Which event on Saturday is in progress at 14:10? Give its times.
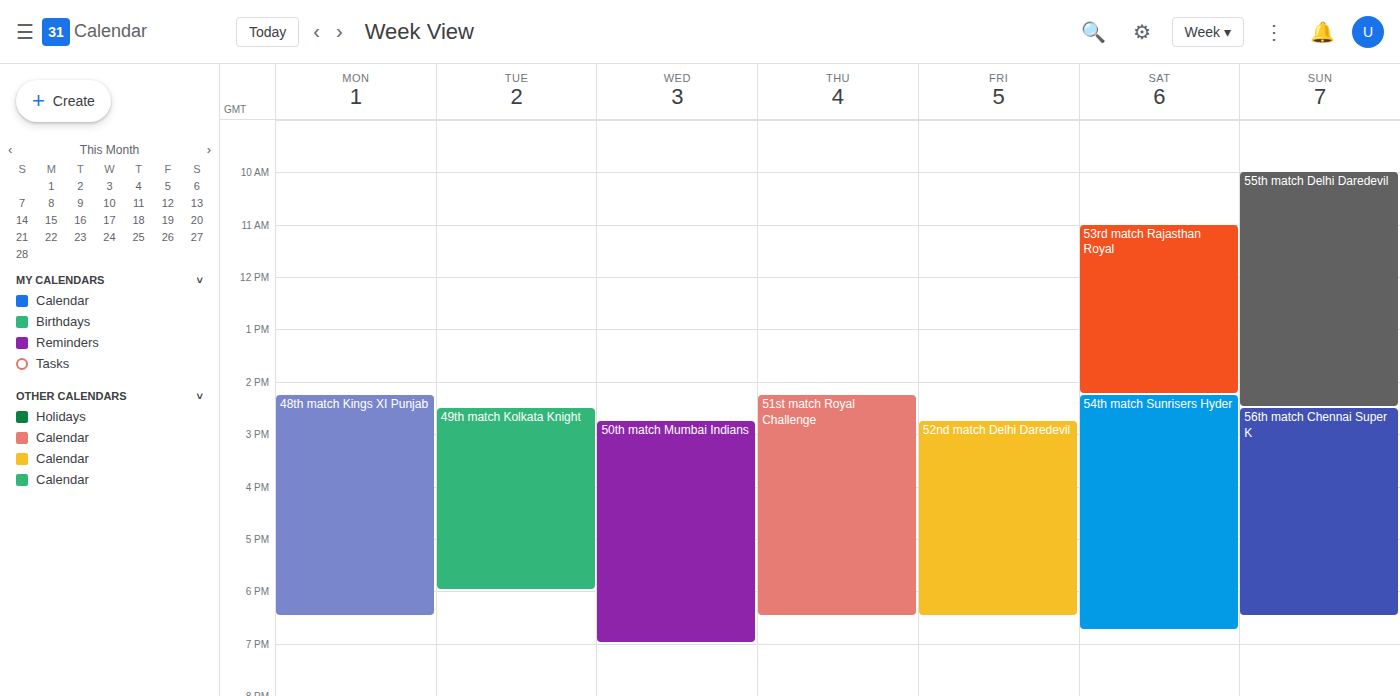
"53rd match Rajasthan Royal", 11:00 to 14:15